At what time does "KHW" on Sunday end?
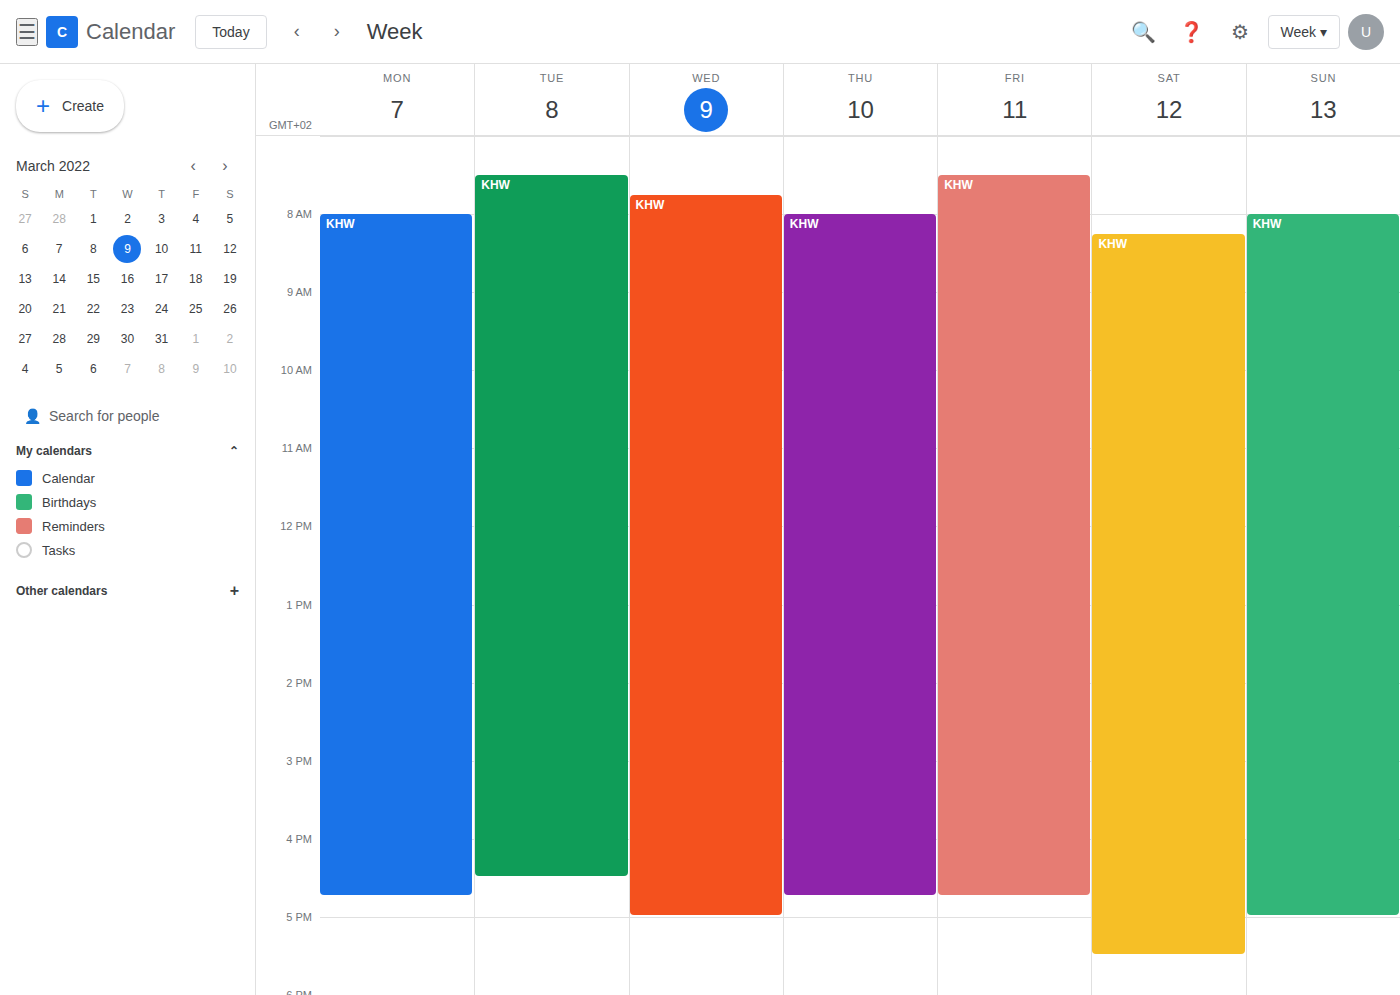
5:00 PM